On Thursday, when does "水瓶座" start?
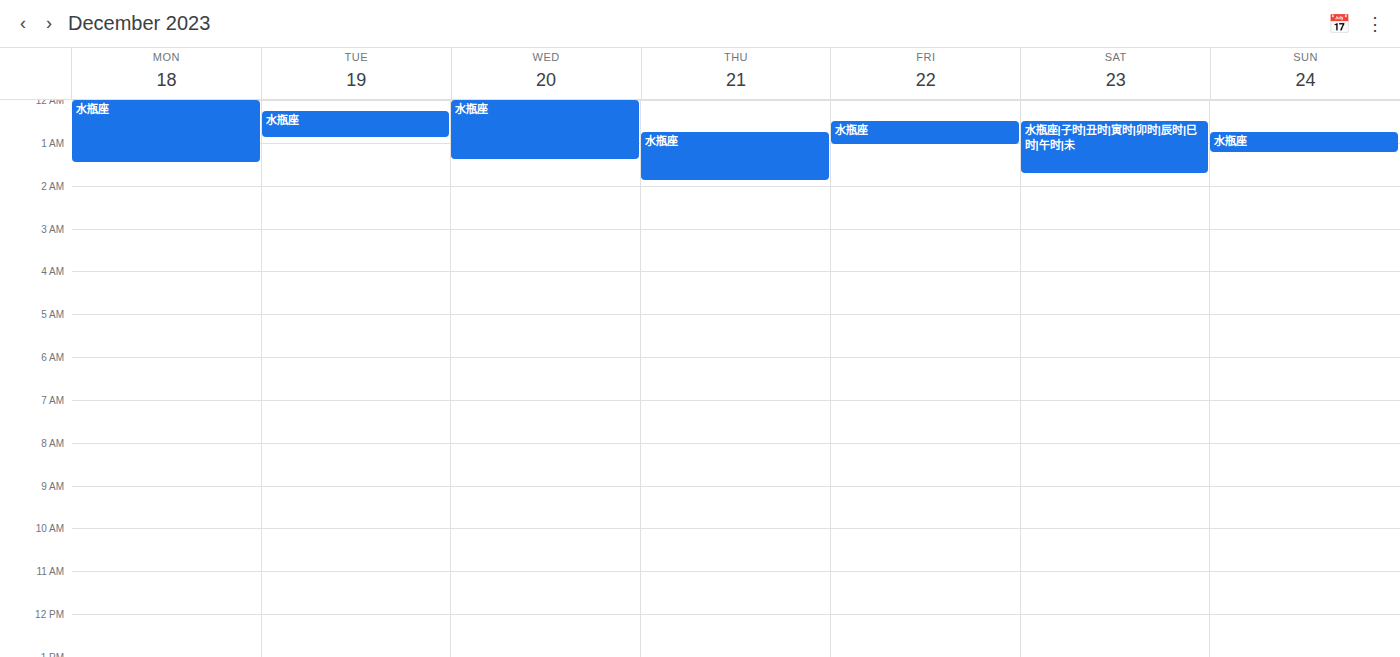
12:45 AM